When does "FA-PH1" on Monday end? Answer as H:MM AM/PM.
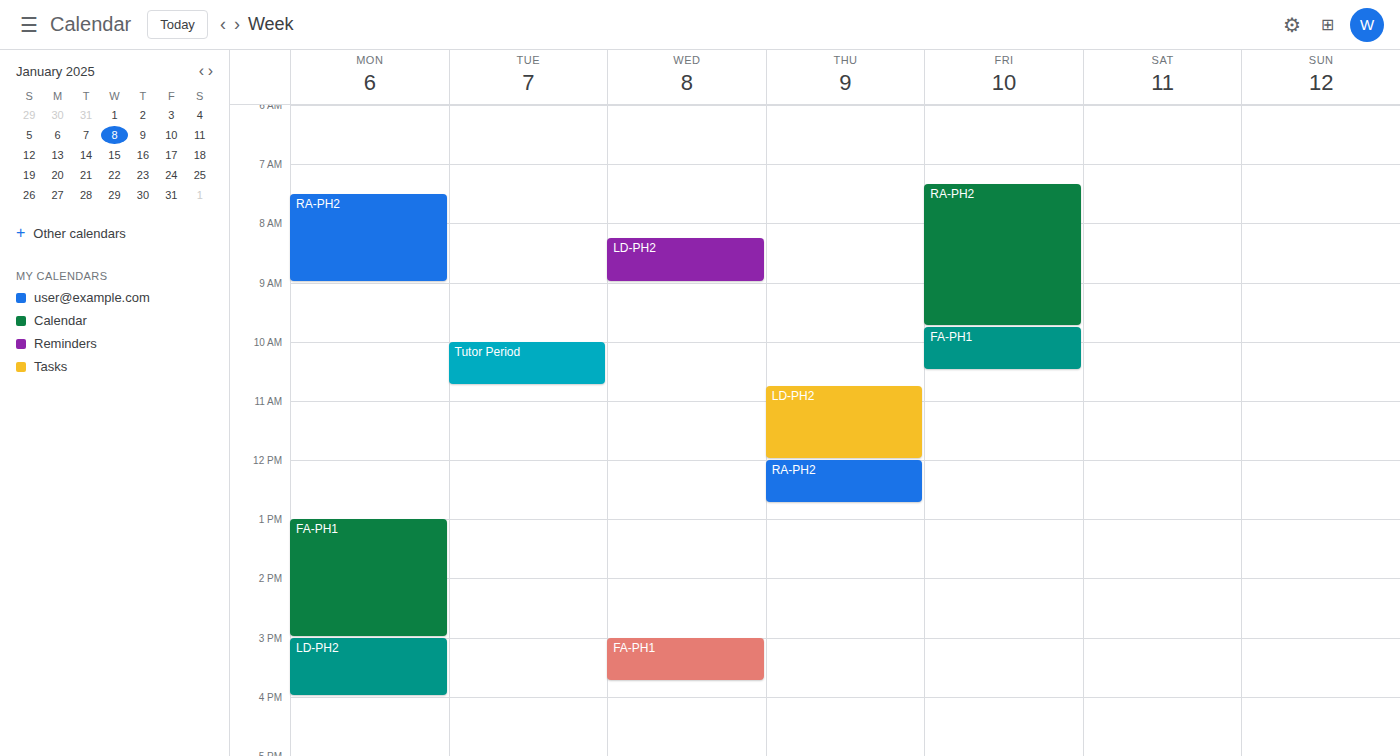
3:00 PM